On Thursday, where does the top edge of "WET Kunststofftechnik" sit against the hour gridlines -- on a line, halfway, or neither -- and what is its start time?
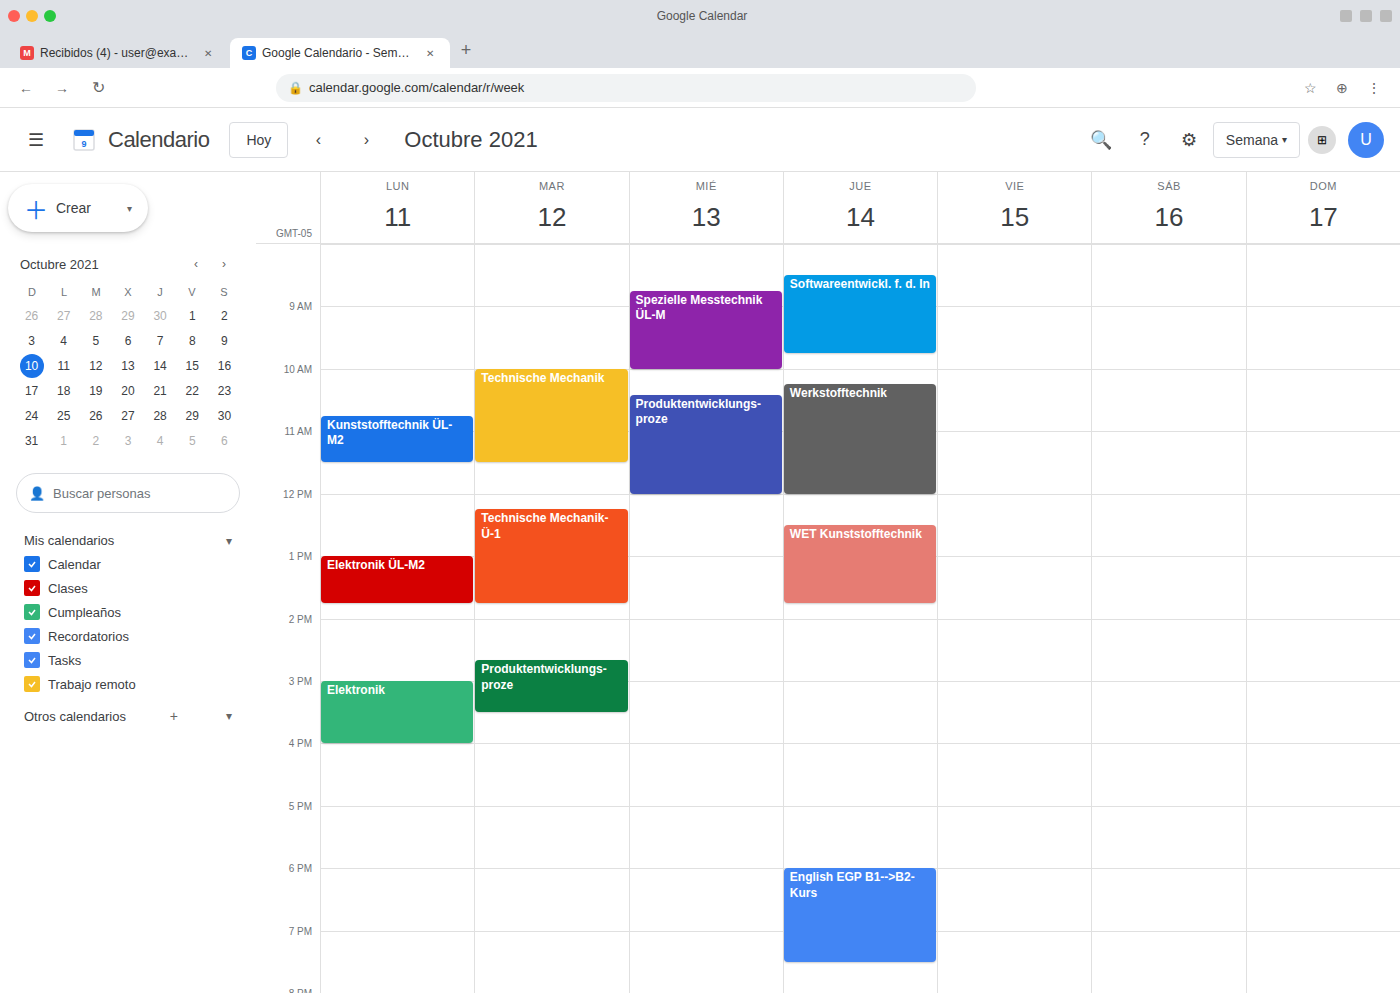
12:30 PM -- halfway between the 12 PM and 1 PM lines.